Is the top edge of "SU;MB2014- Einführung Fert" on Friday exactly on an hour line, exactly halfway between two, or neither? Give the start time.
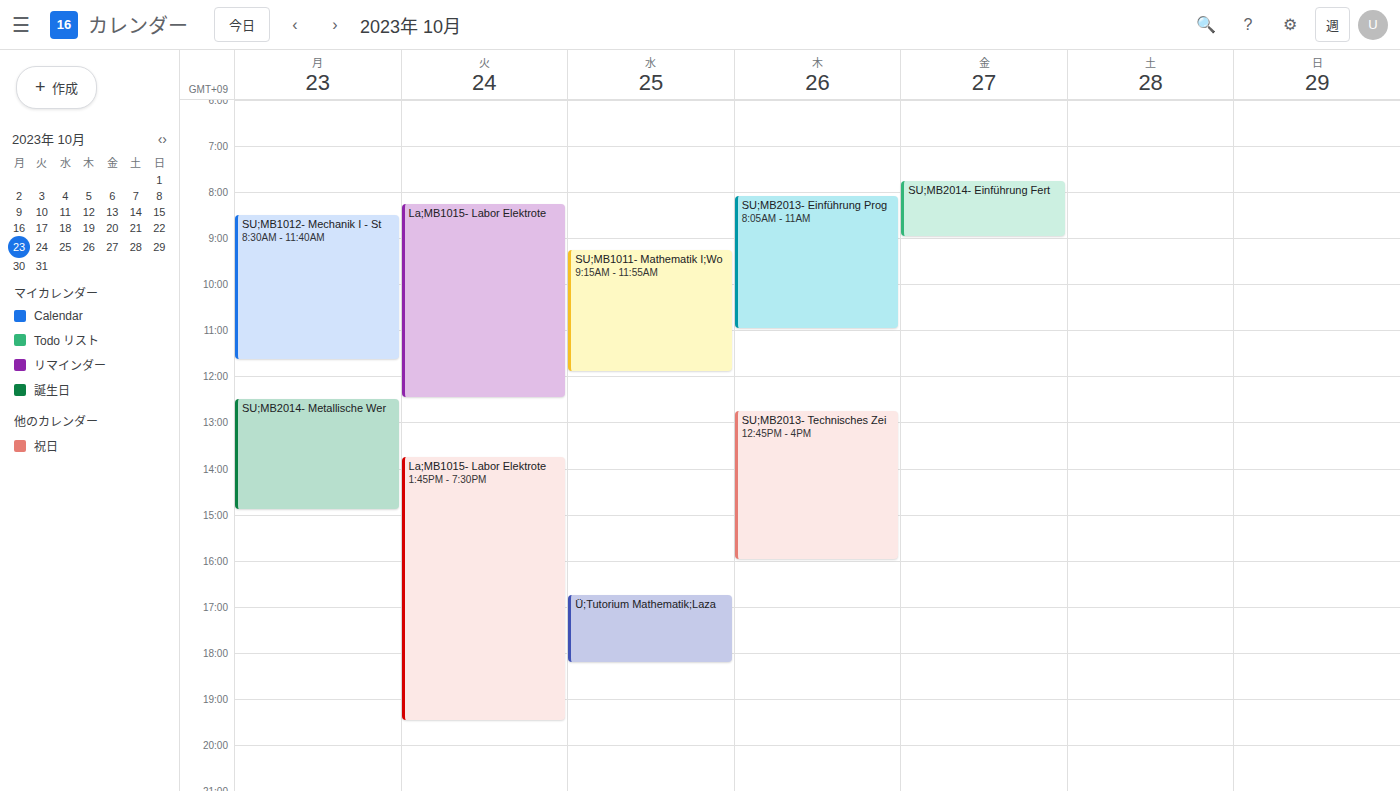
7:45 AM -- neither: three quarters of the way from the 7 AM line to the 8 AM line.